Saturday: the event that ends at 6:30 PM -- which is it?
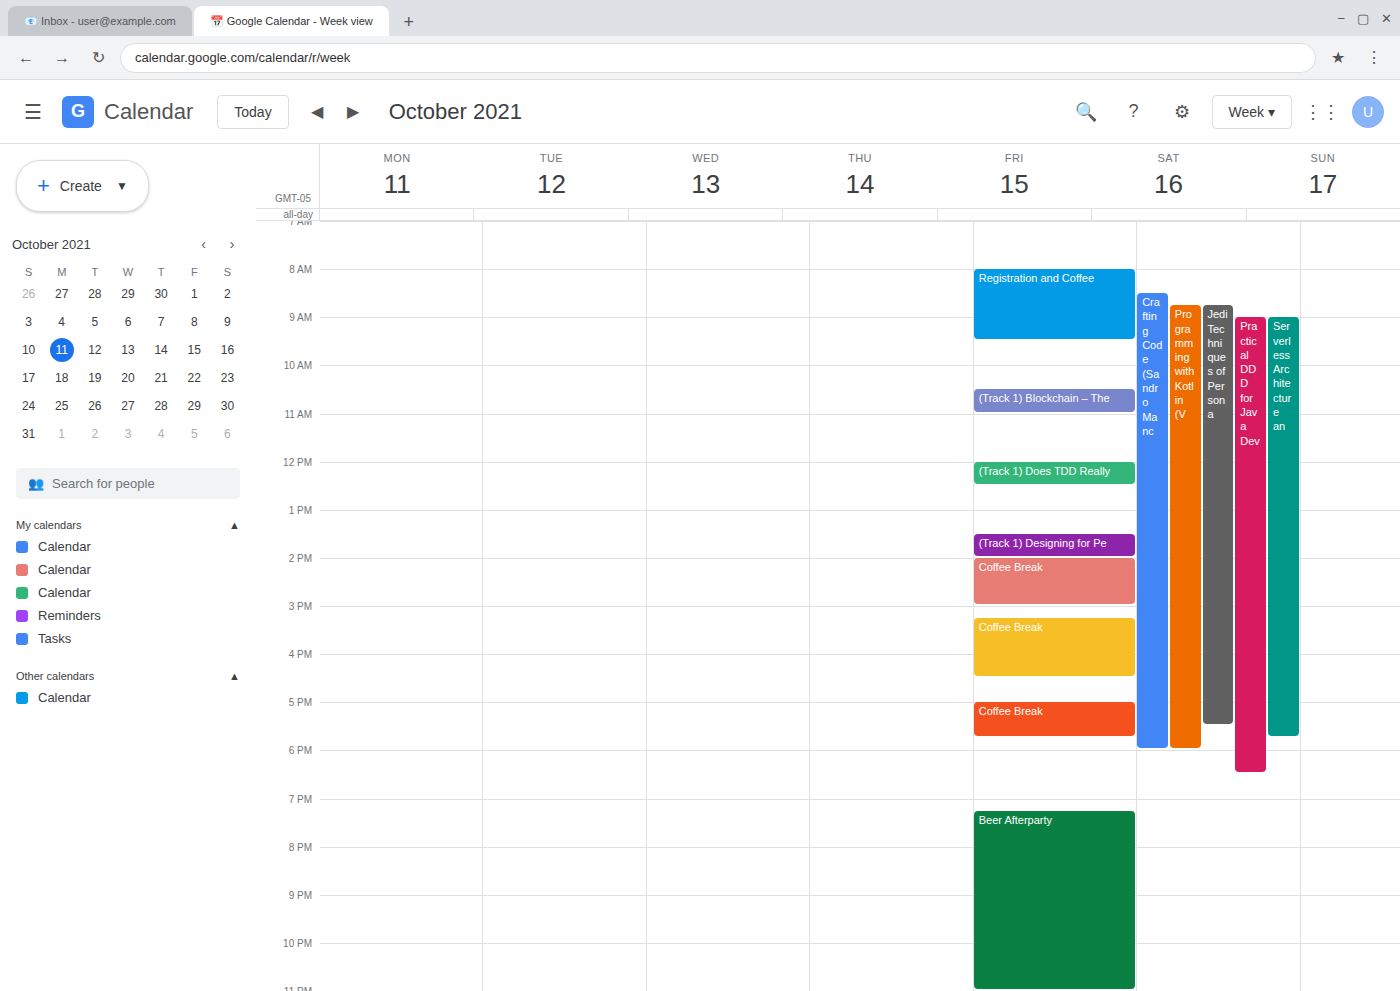
"Practical DDD for Java Dev"